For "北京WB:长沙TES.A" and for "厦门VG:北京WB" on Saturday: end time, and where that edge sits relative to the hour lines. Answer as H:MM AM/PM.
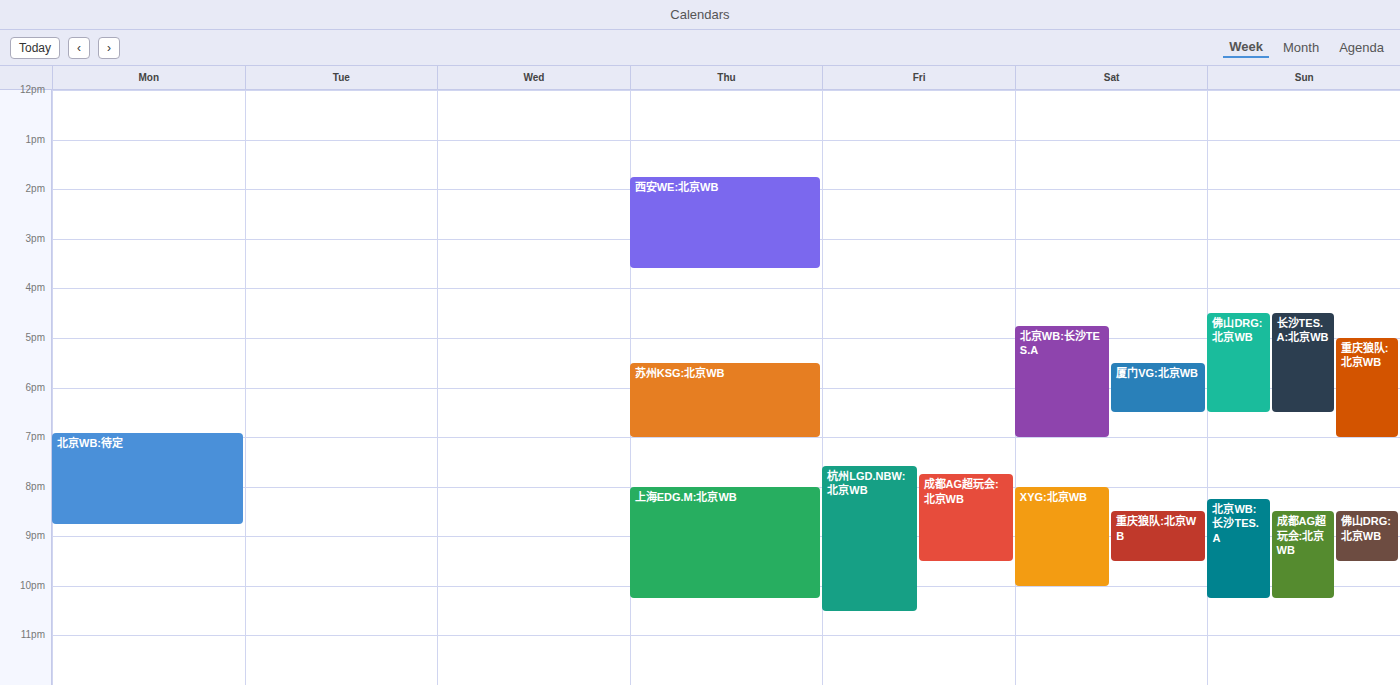
"北京WB:长沙TES.A": 7:00 PM, exactly on the 7 PM line. "厦门VG:北京WB": 6:30 PM, halfway between the 6 PM and 7 PM lines.